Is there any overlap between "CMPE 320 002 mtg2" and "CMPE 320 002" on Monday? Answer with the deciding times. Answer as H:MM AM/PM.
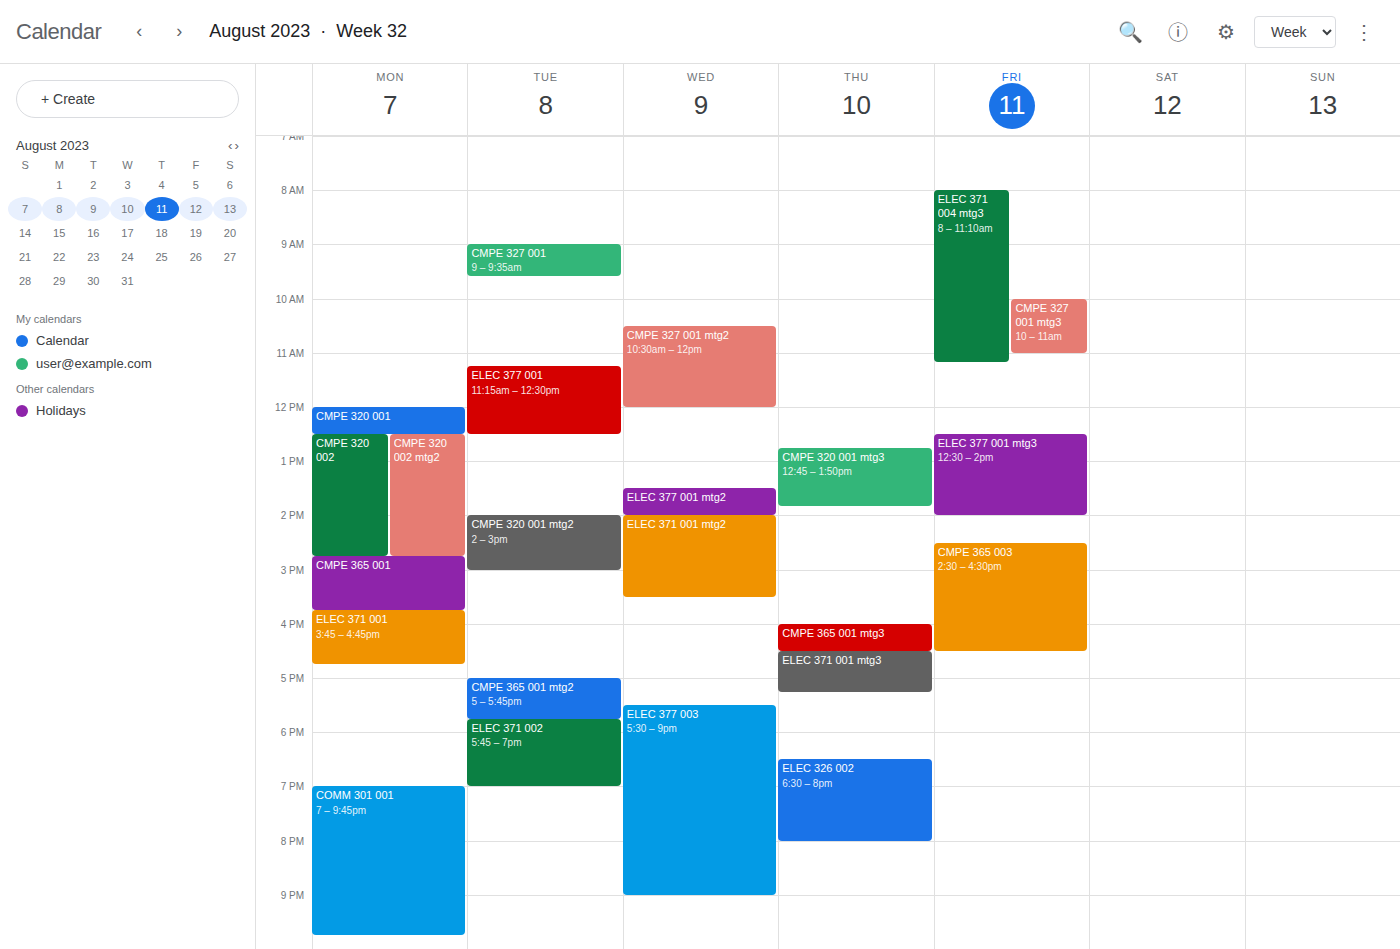
"CMPE 320 002" runs 12:30 PM to 2:45 PM, inside "CMPE 320 002 mtg2" -- they overlap.